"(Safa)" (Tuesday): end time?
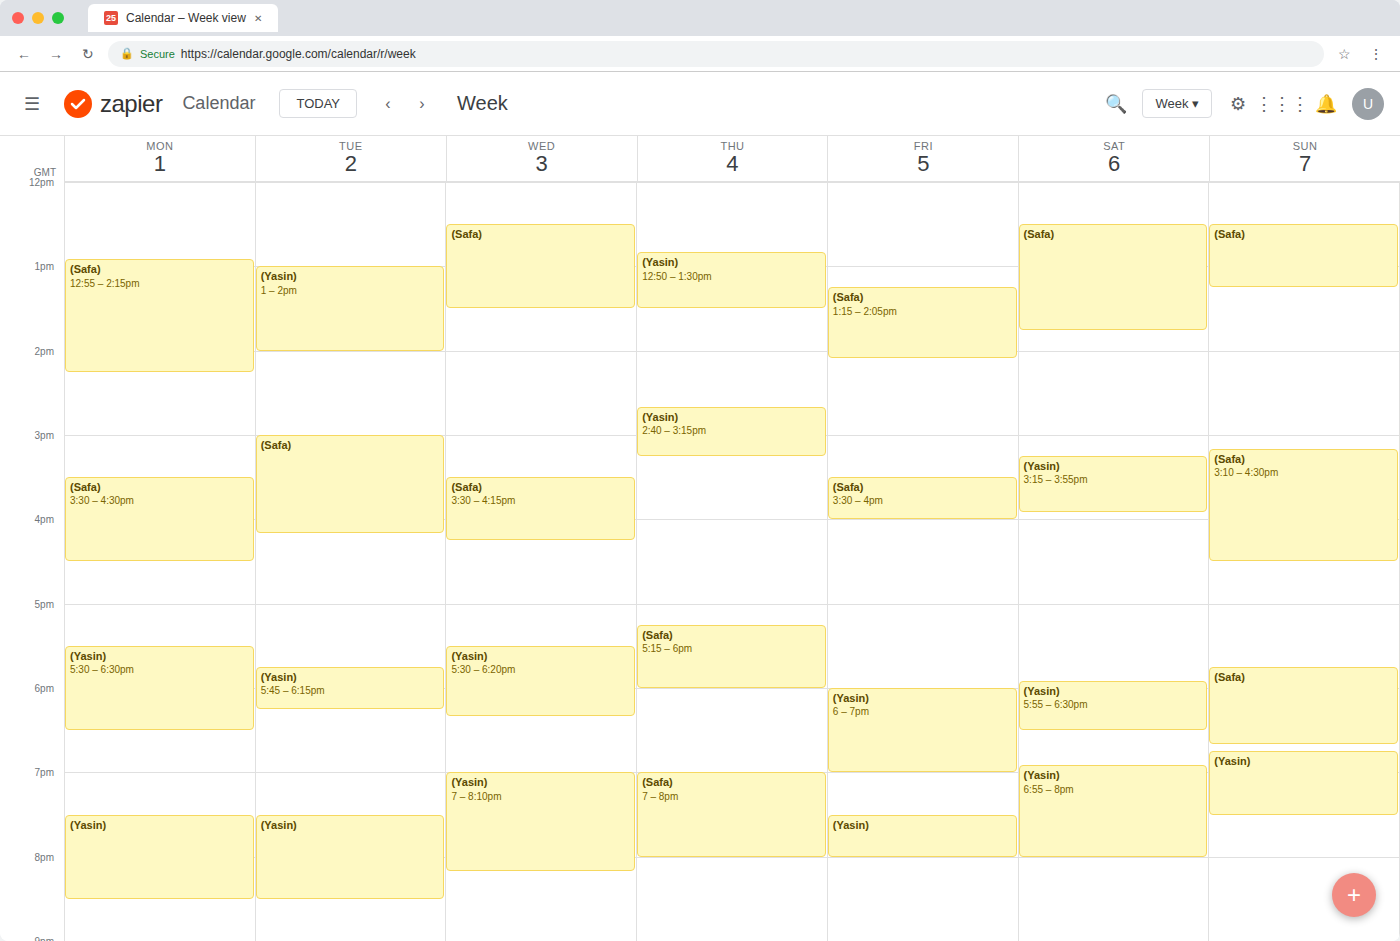
16:10